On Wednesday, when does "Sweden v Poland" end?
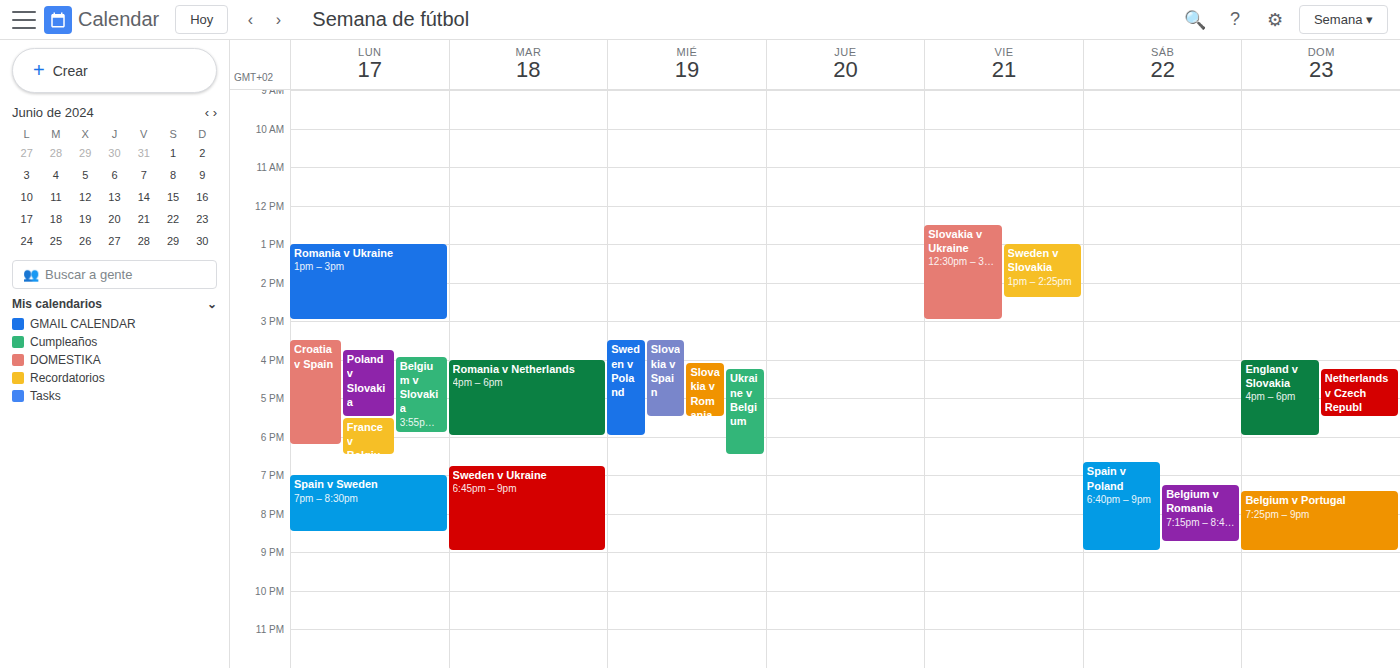
6:00 PM